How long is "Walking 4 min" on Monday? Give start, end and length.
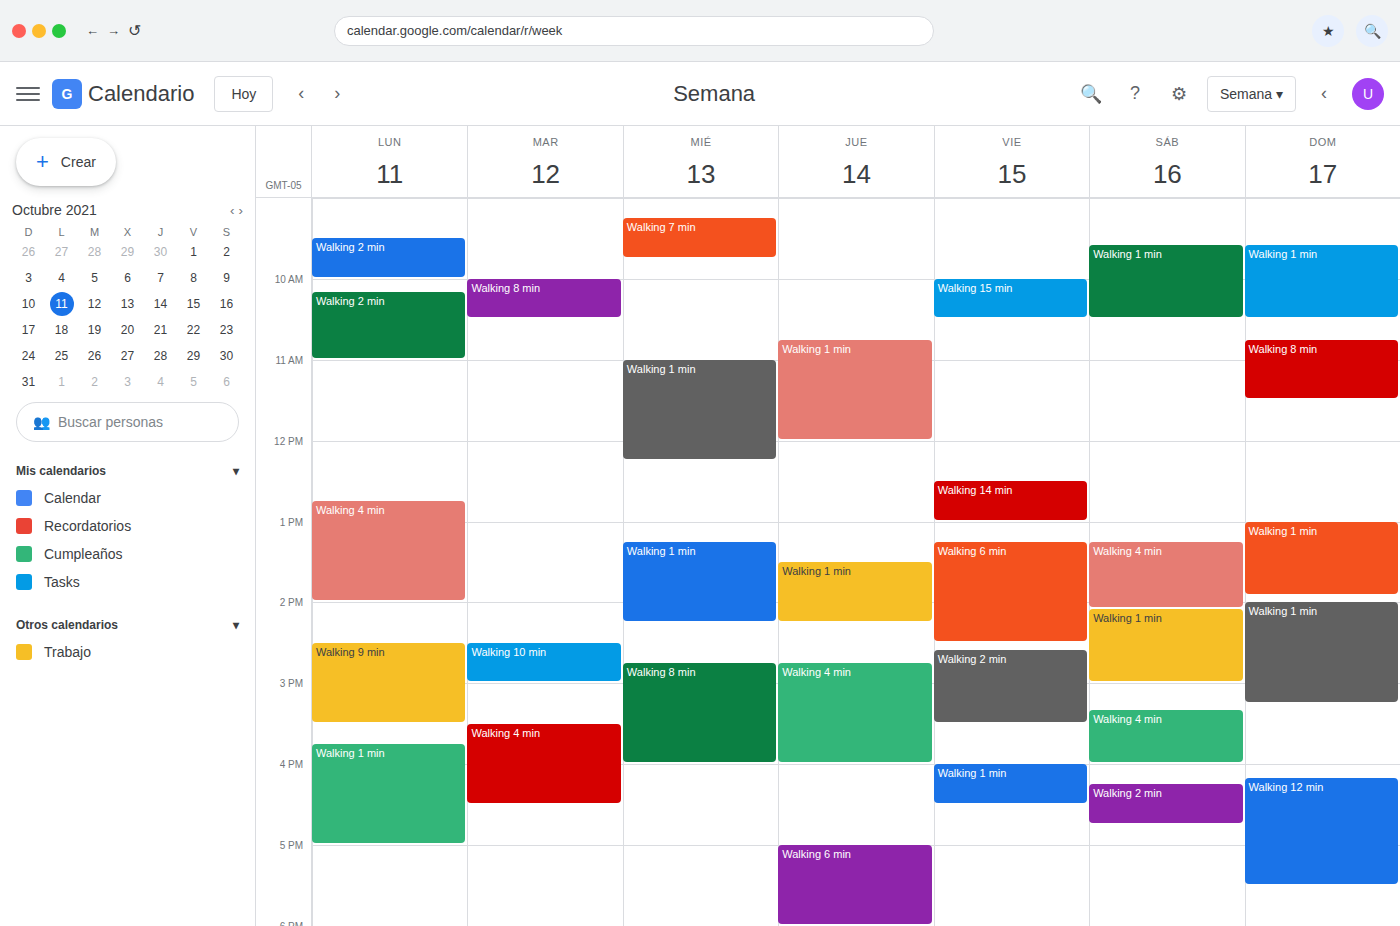
12:45 PM to 2:00 PM, 1 hour 15 minutes